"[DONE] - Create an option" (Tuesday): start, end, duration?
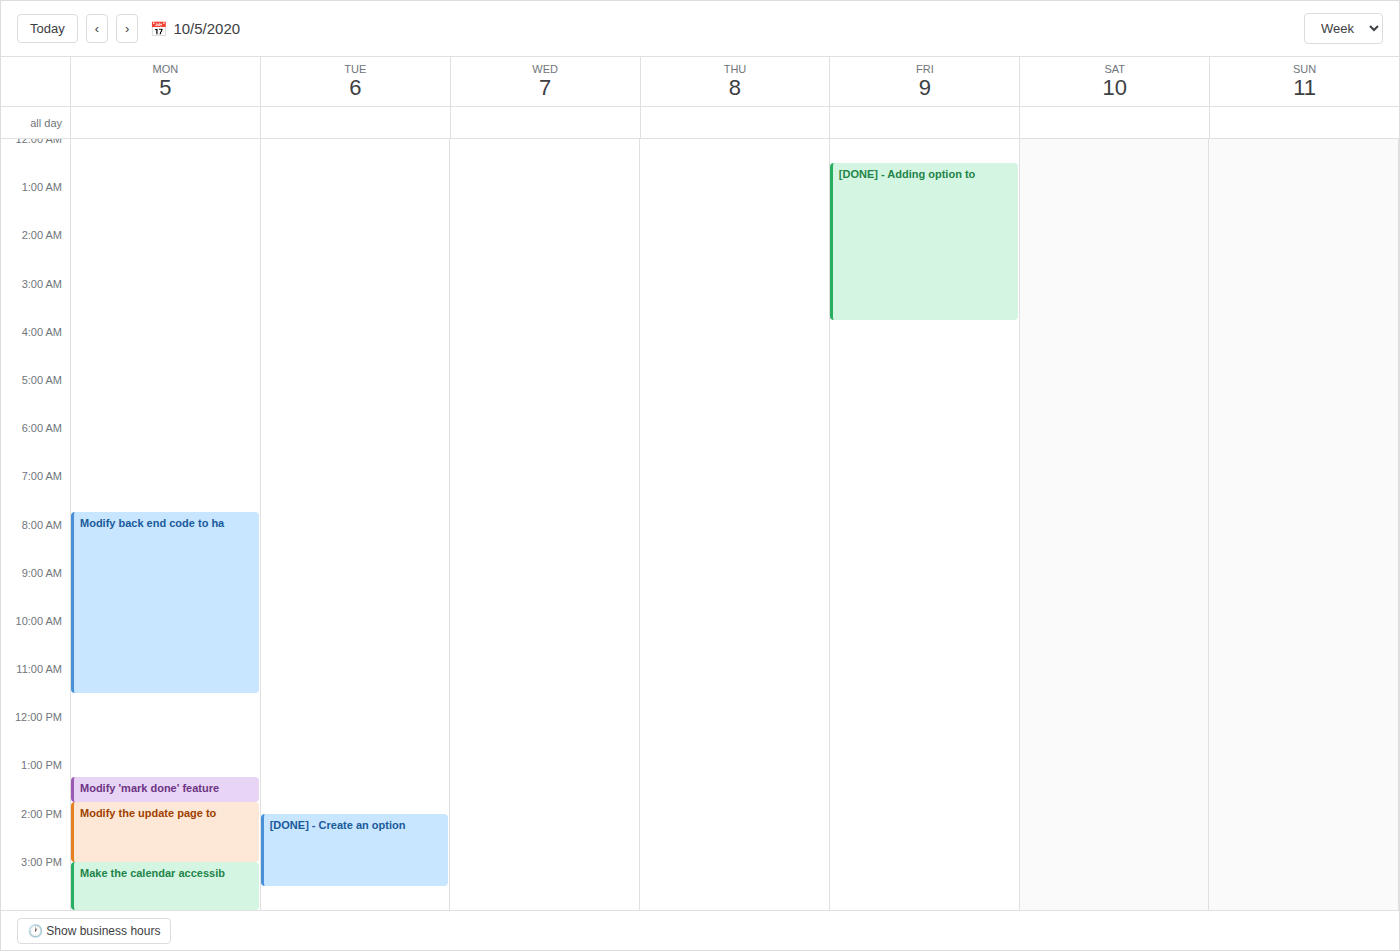
2:00 PM to 3:30 PM, 1 hour 30 minutes